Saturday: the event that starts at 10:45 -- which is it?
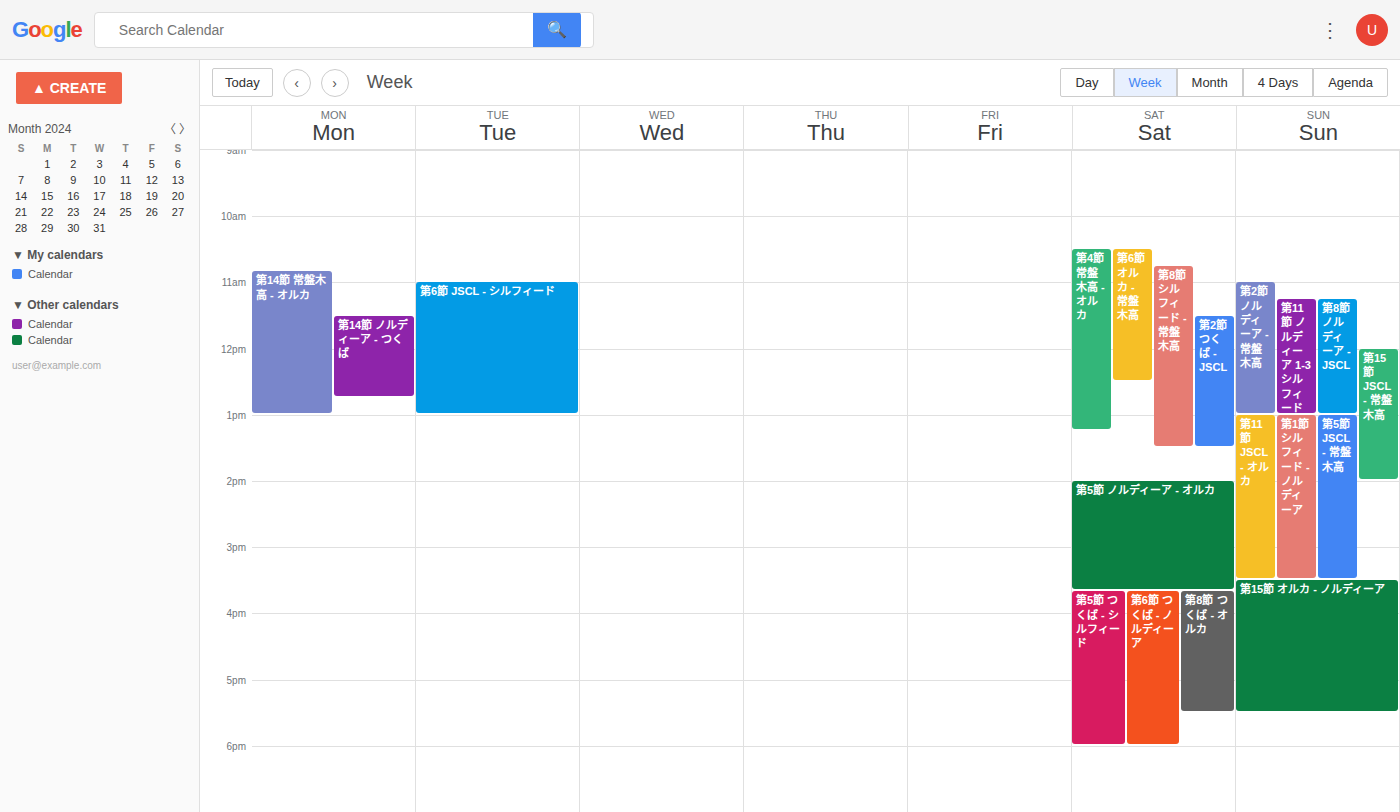
"第8節 シルフィード - 常盤木高"